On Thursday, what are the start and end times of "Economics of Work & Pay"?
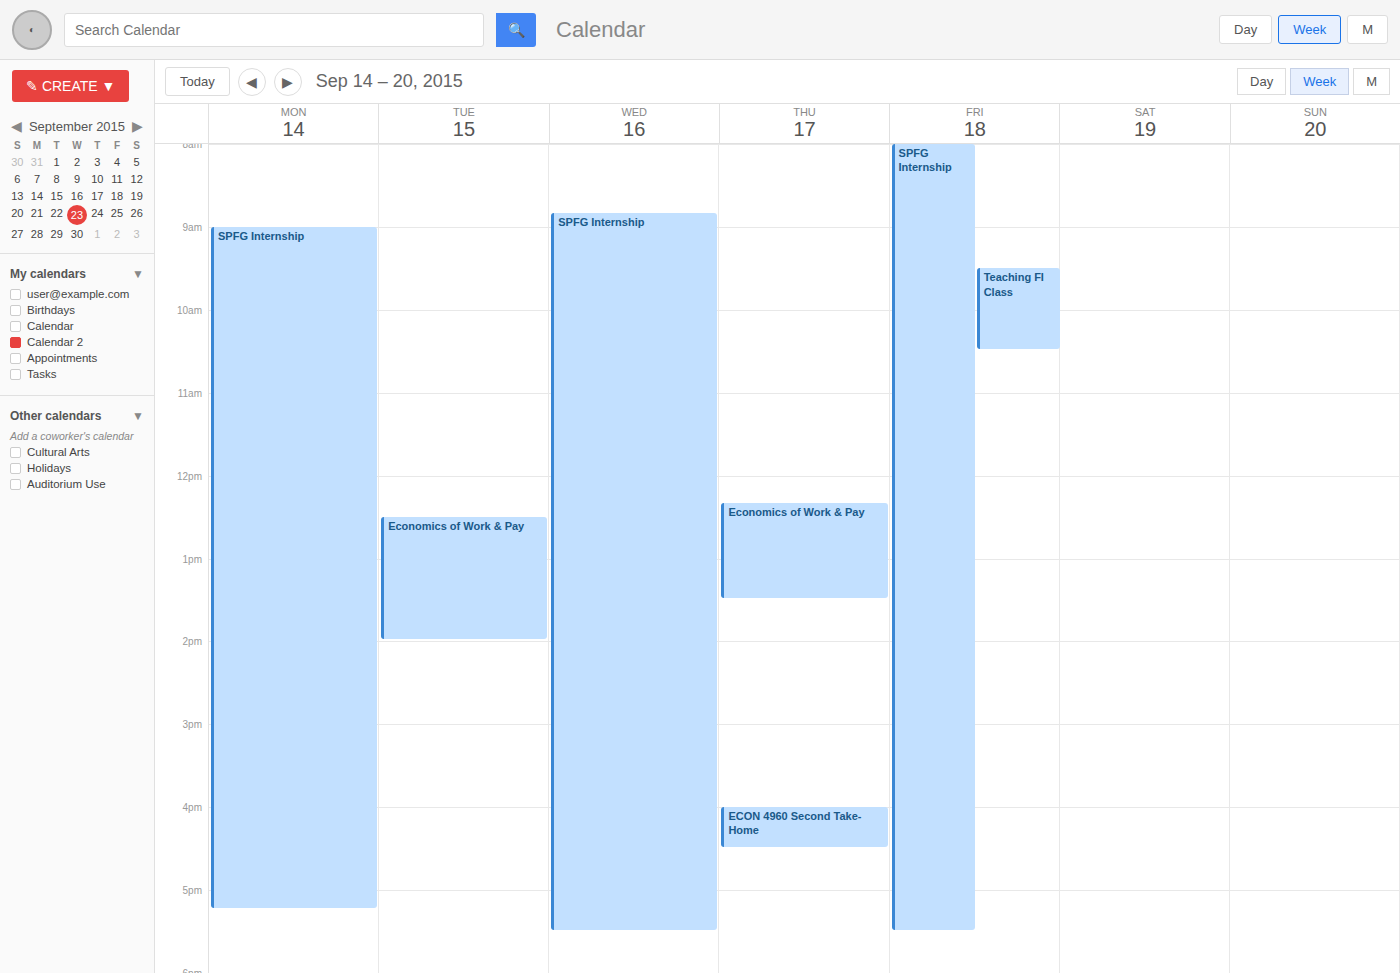
12:20 PM to 1:30 PM